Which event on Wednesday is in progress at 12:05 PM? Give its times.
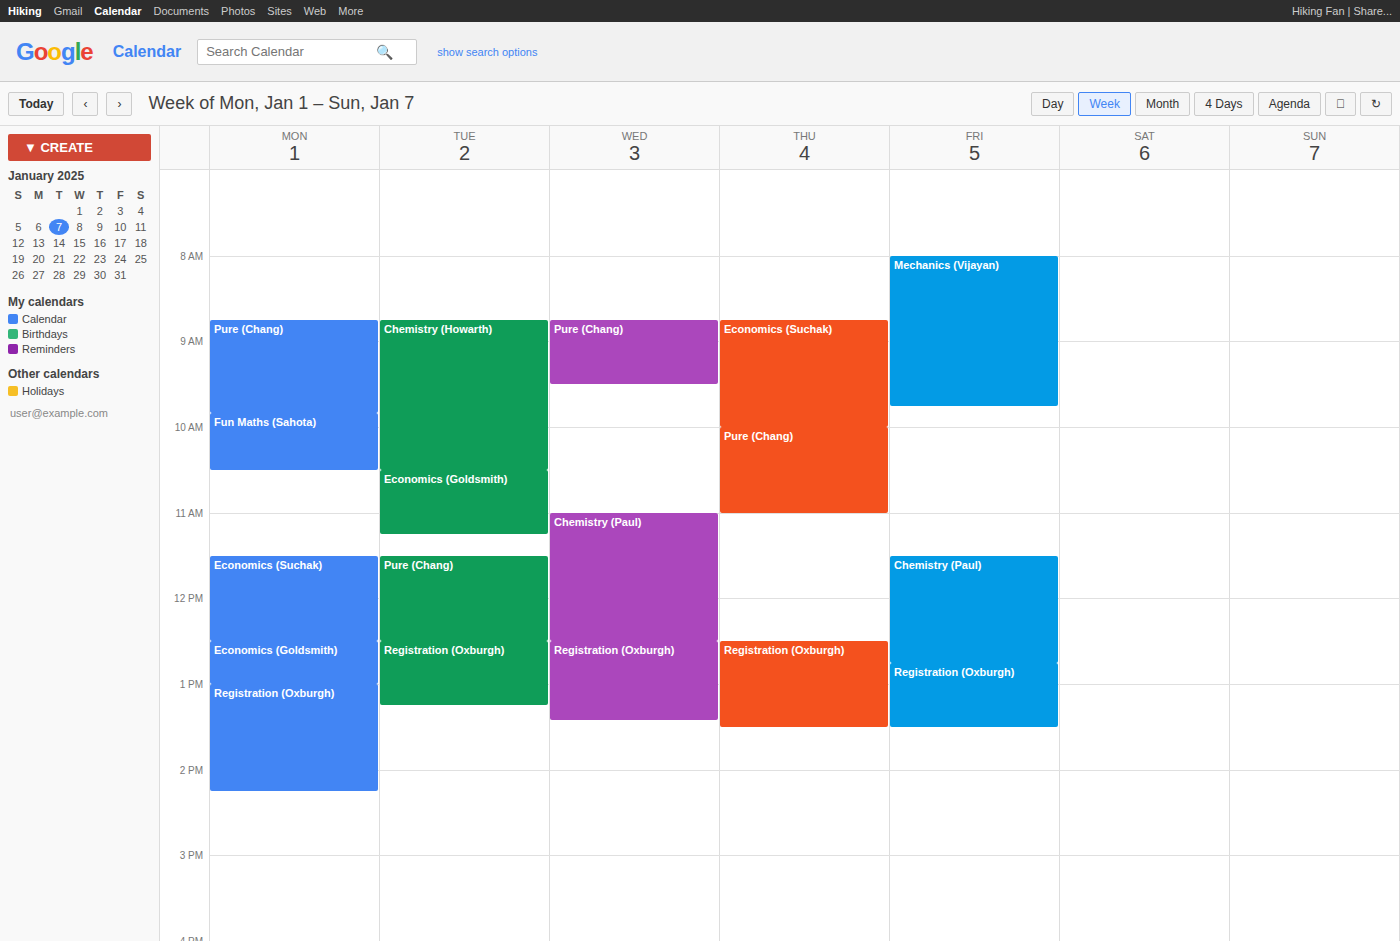
"Chemistry (Paul)", 11:00 AM to 12:30 PM